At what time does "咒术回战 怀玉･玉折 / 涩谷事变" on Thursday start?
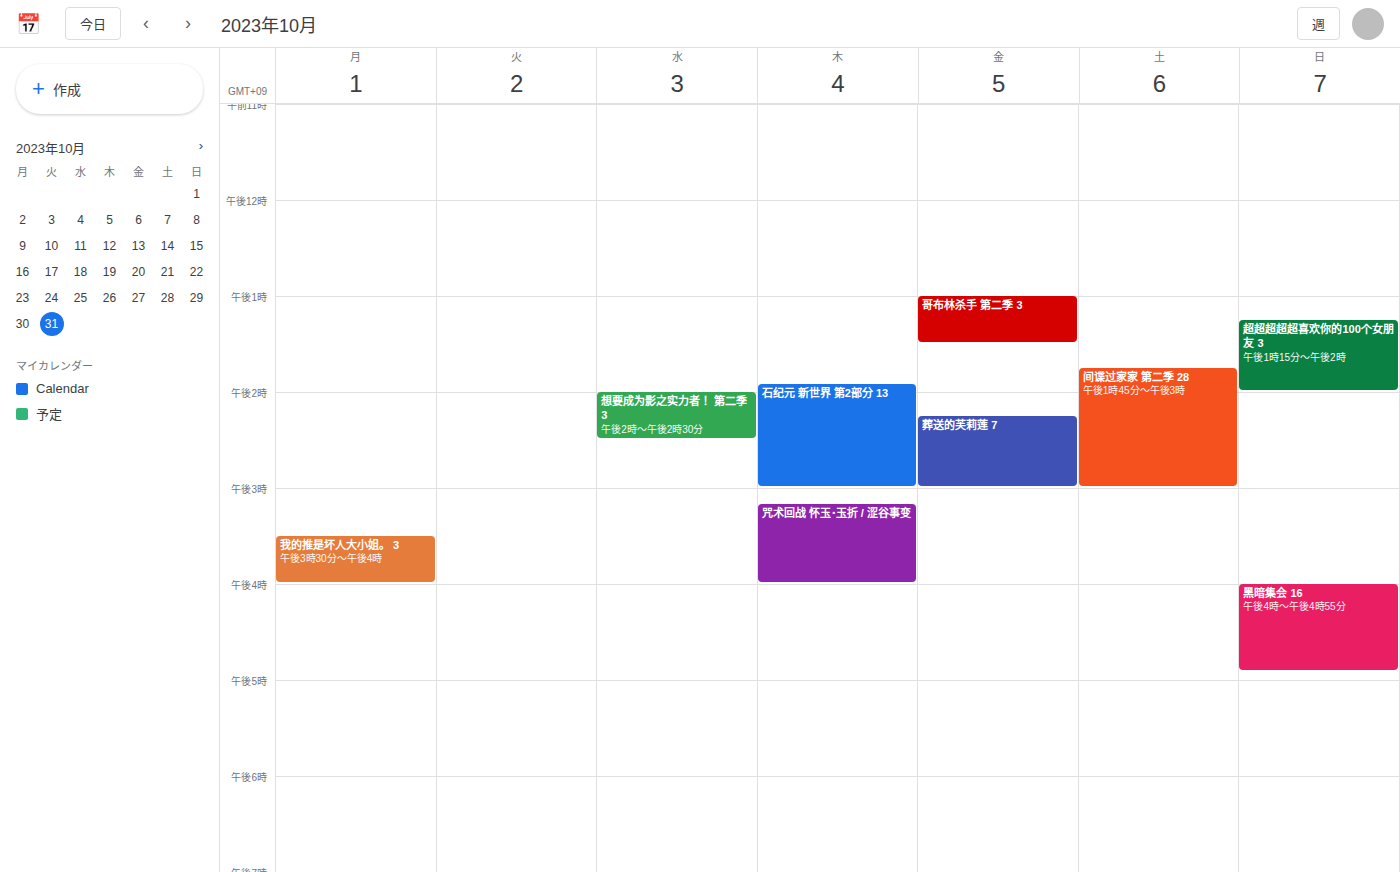
15:10